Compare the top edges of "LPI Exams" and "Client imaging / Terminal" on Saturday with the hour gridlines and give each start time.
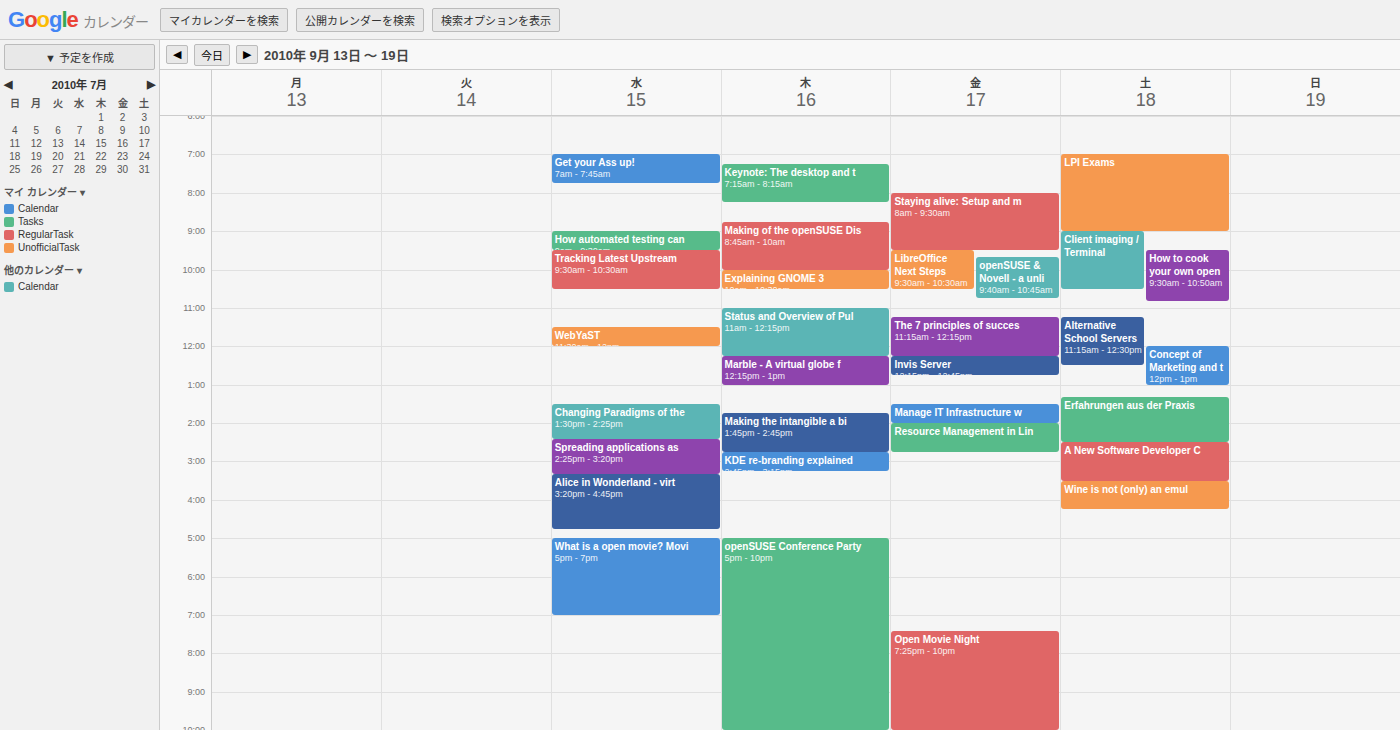
"LPI Exams": 7:00 AM, exactly on the 7 AM line. "Client imaging / Terminal": 9:00 AM, exactly on the 9 AM line.